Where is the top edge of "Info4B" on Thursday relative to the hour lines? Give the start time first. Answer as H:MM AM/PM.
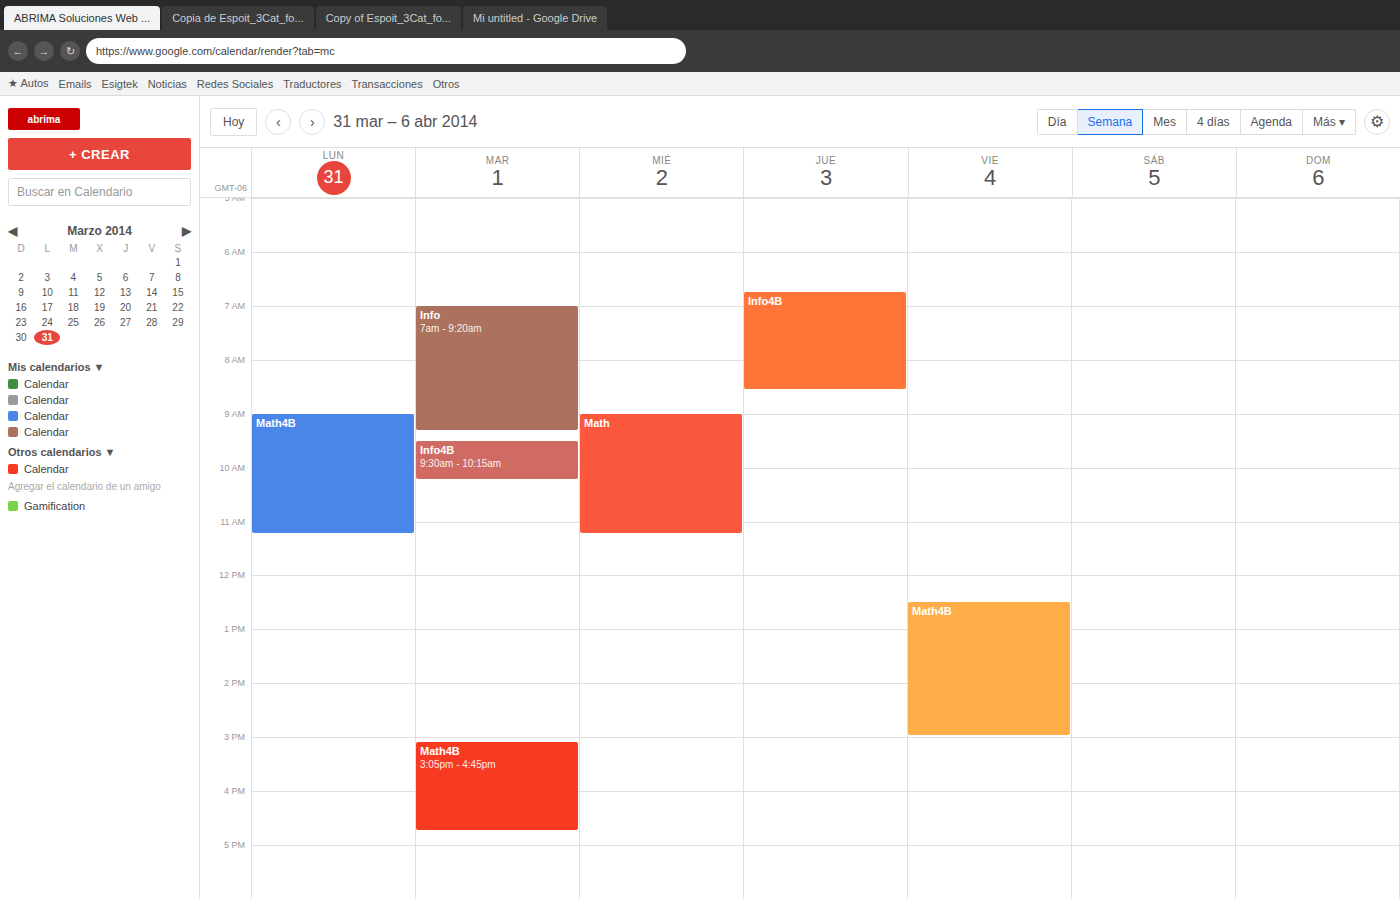
6:45 AM -- neither: three quarters of the way from the 6 AM line to the 7 AM line.